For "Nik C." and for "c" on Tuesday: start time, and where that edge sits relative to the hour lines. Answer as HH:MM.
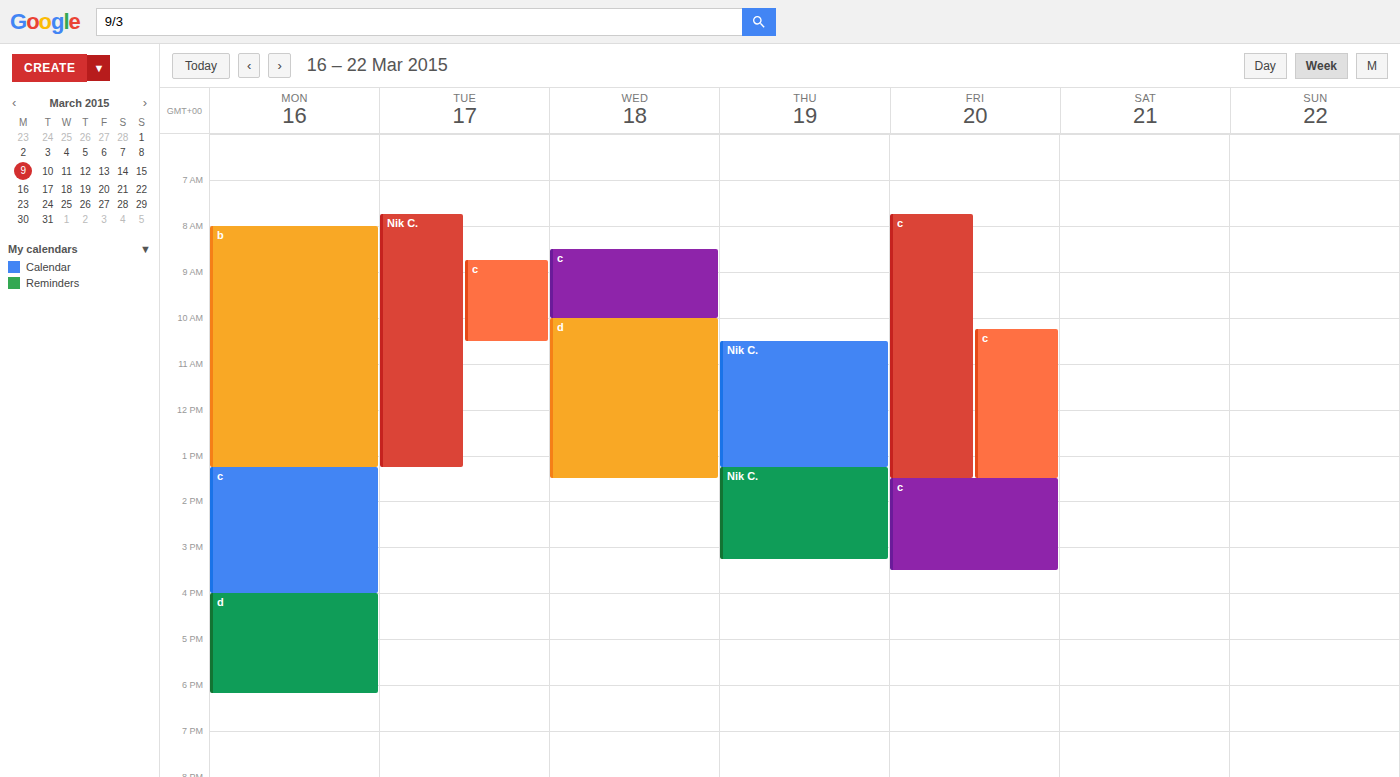
"Nik C.": 07:45, neither: three quarters of the way from the 07:00 line to the 08:00 line. "c": 08:45, neither: three quarters of the way from the 08:00 line to the 09:00 line.